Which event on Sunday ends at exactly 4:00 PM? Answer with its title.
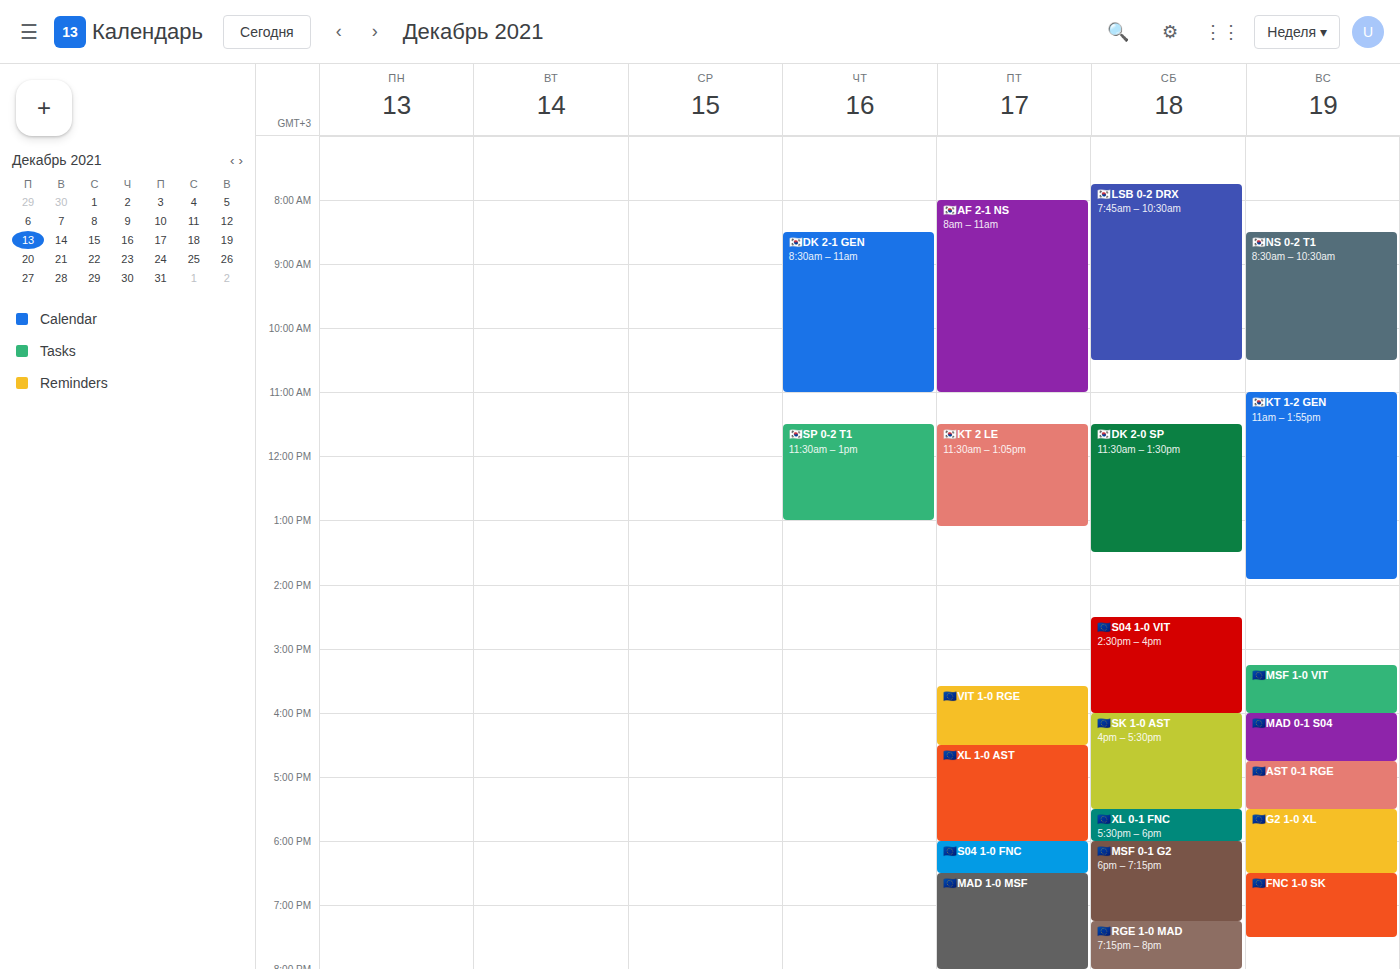
"🇪🇺MSF 1-0 VIT"